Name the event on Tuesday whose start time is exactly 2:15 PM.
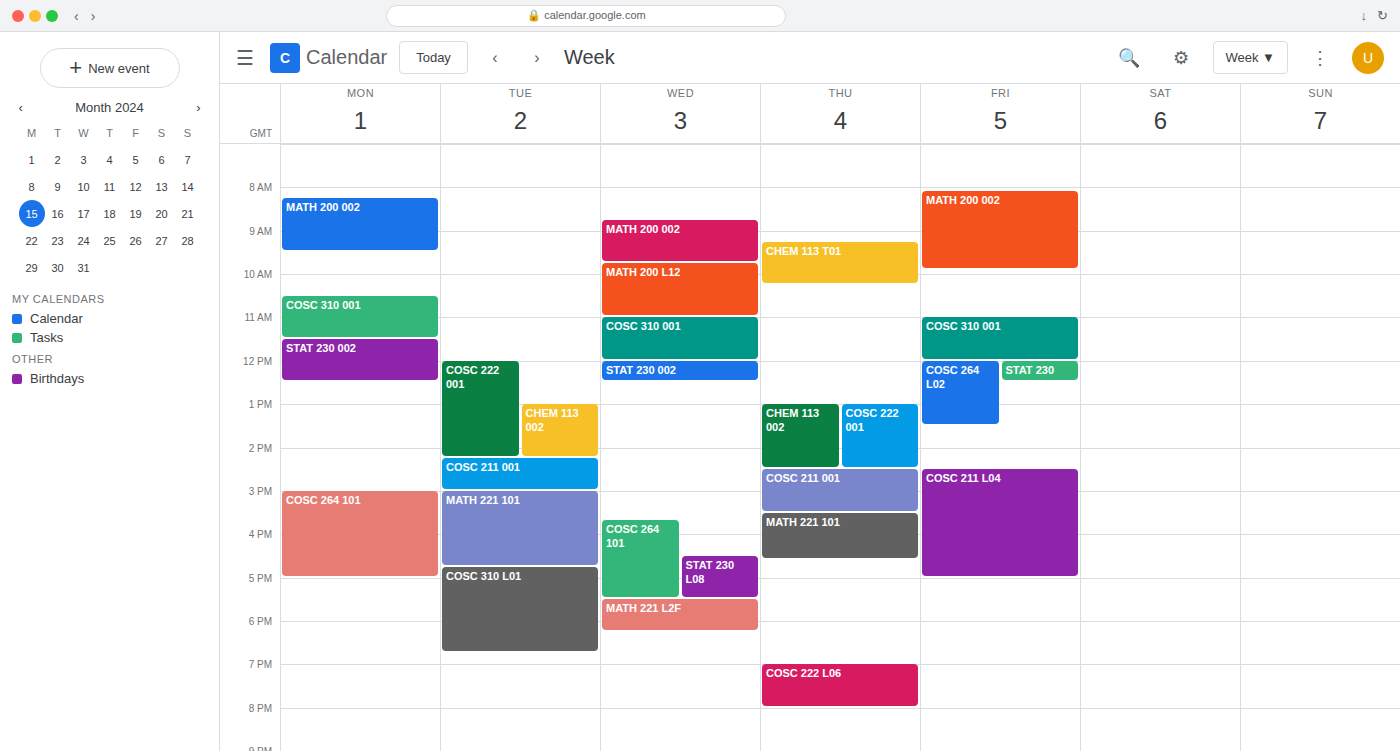
"COSC 211 001"